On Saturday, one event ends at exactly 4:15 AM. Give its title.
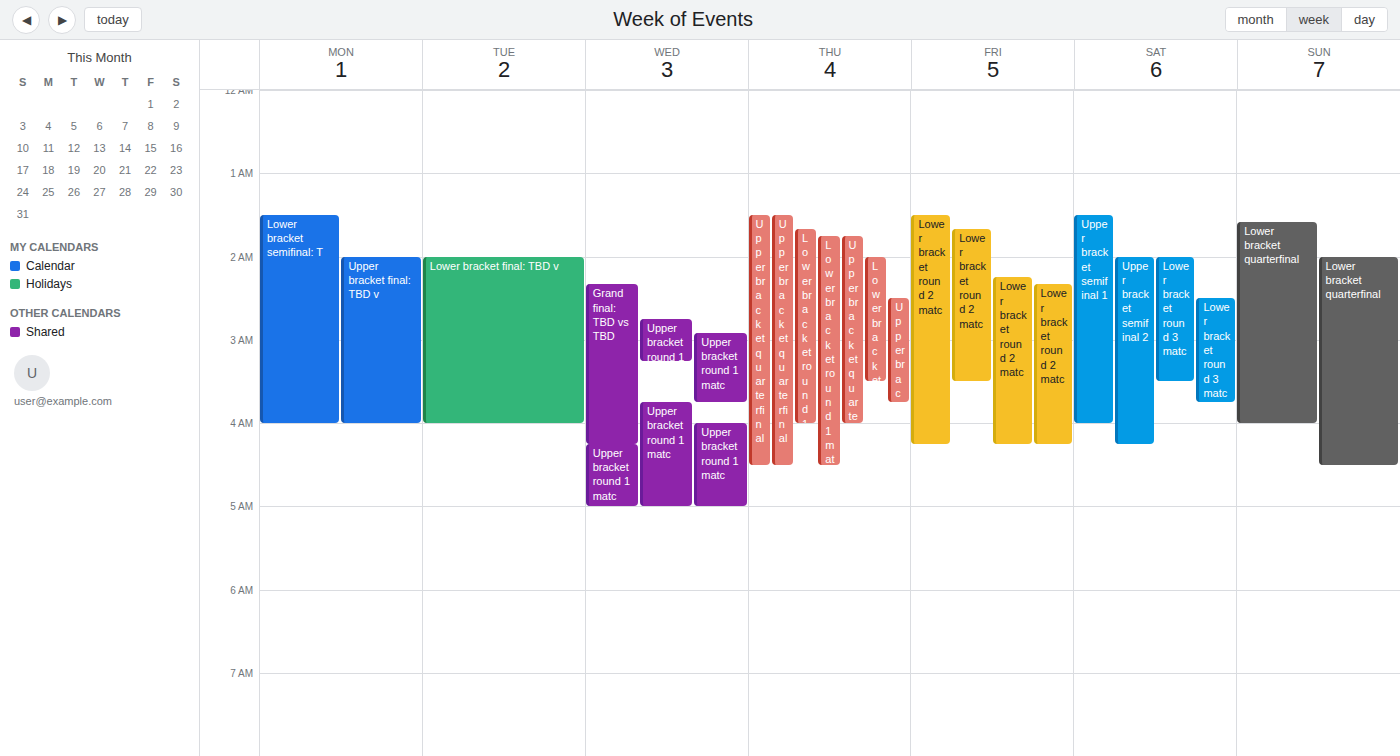
"Upper bracket semifinal 2"